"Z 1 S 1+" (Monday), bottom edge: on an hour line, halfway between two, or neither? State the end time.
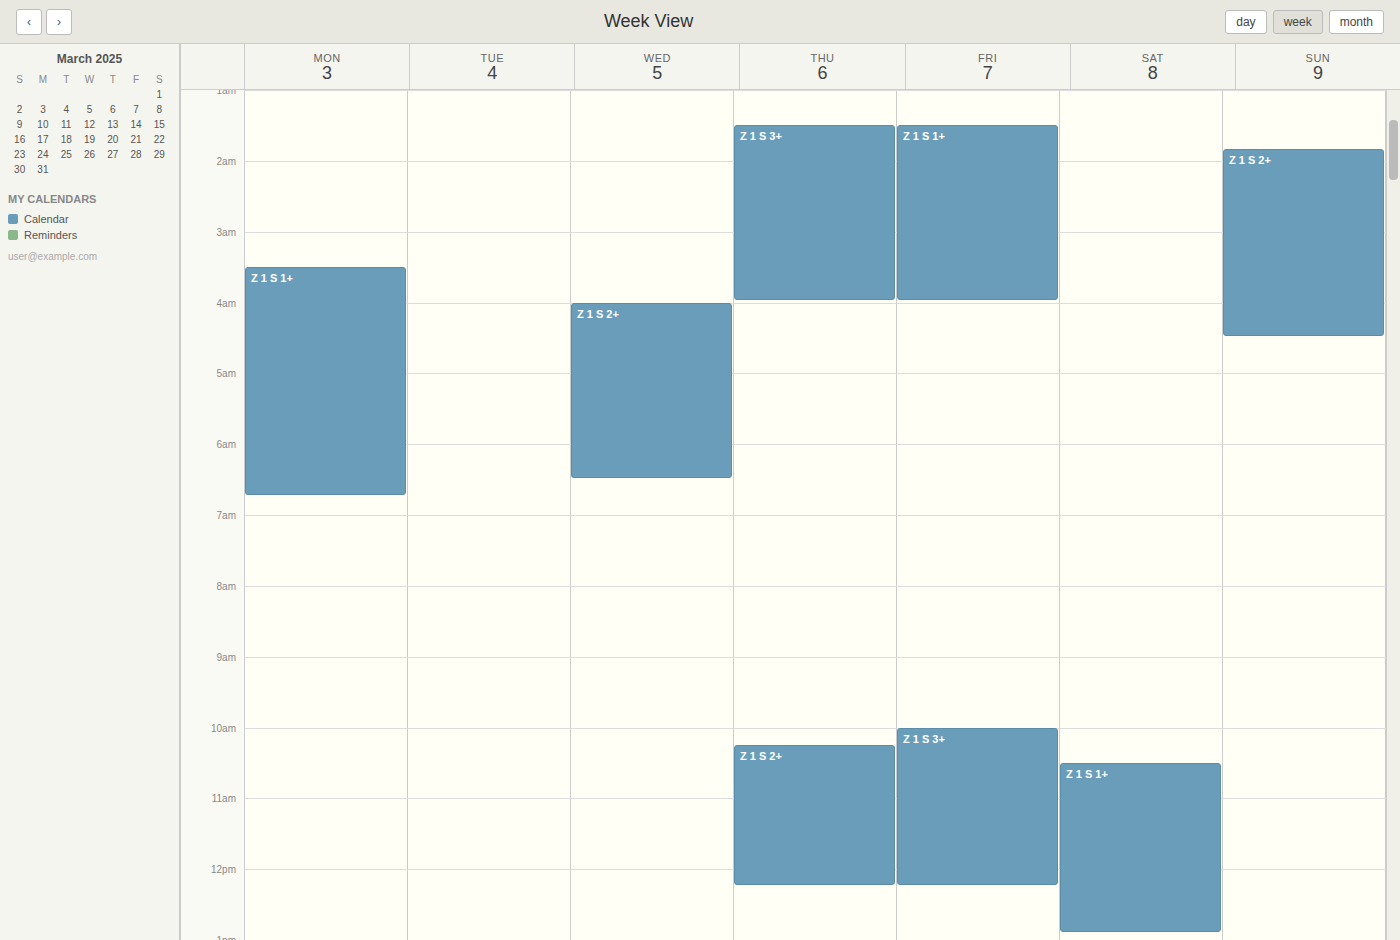
06:45 -- neither: three quarters of the way from the 06:00 line to the 07:00 line.